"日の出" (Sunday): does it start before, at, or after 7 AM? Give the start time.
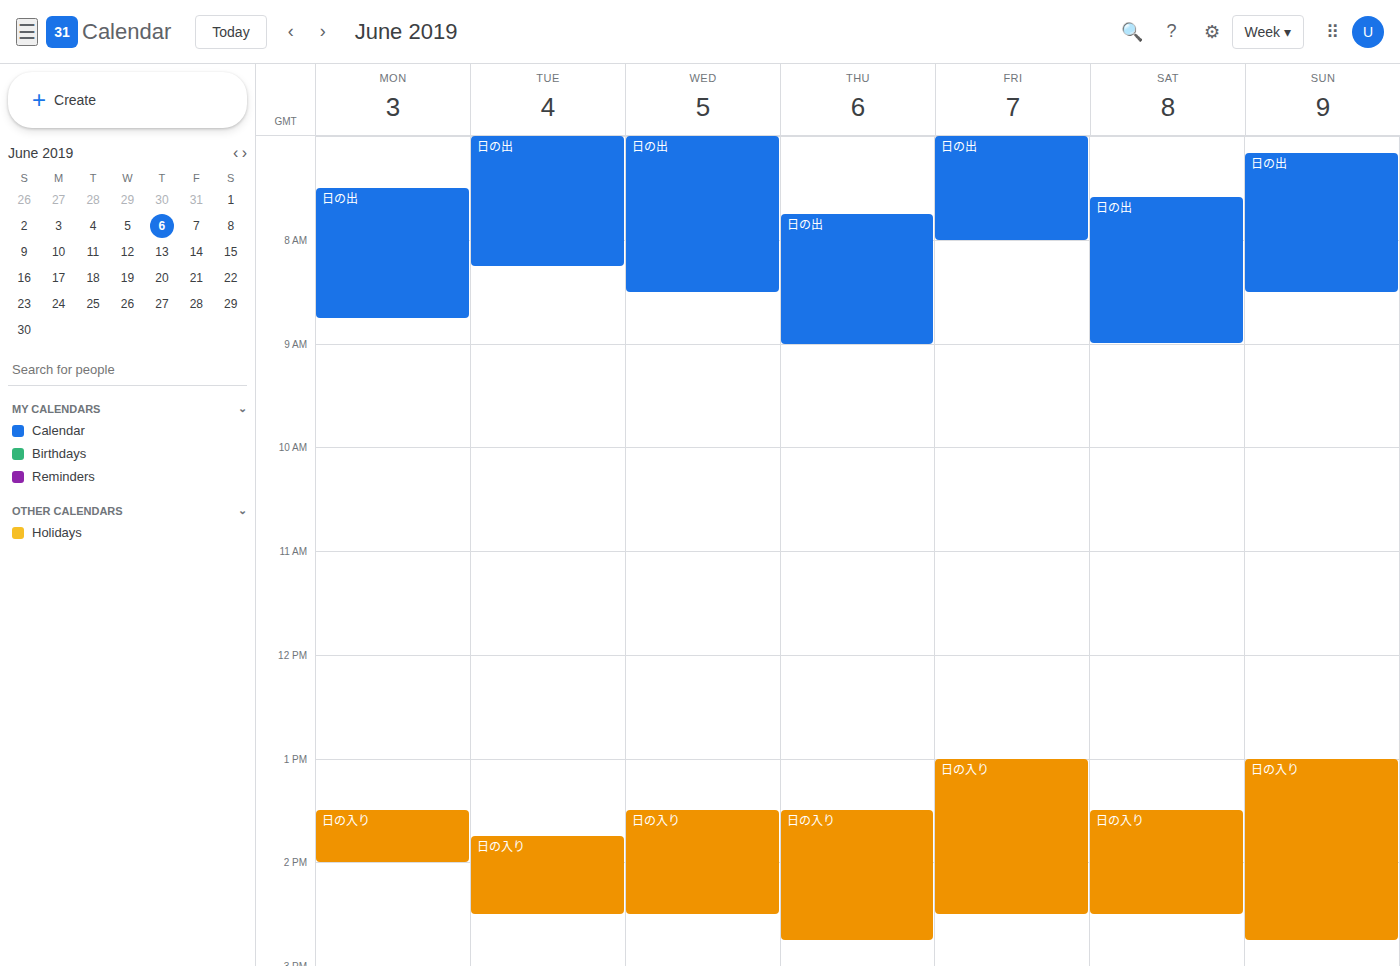
7:10 AM -- after 7 AM, 10 minutes below the 7 AM line.